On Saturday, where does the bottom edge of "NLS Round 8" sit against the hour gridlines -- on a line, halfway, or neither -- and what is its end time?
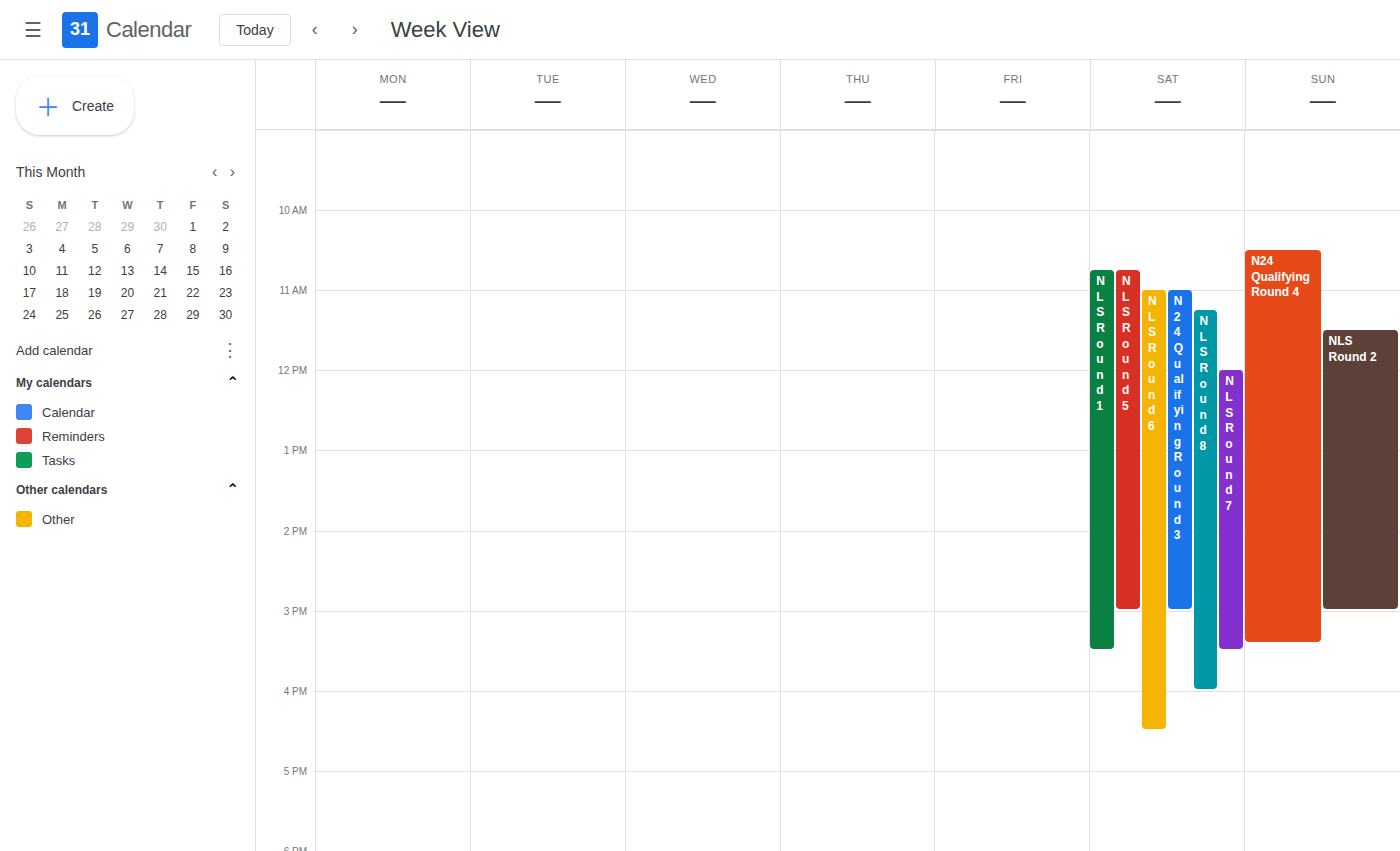
4:00 PM -- exactly on the 4 PM line.